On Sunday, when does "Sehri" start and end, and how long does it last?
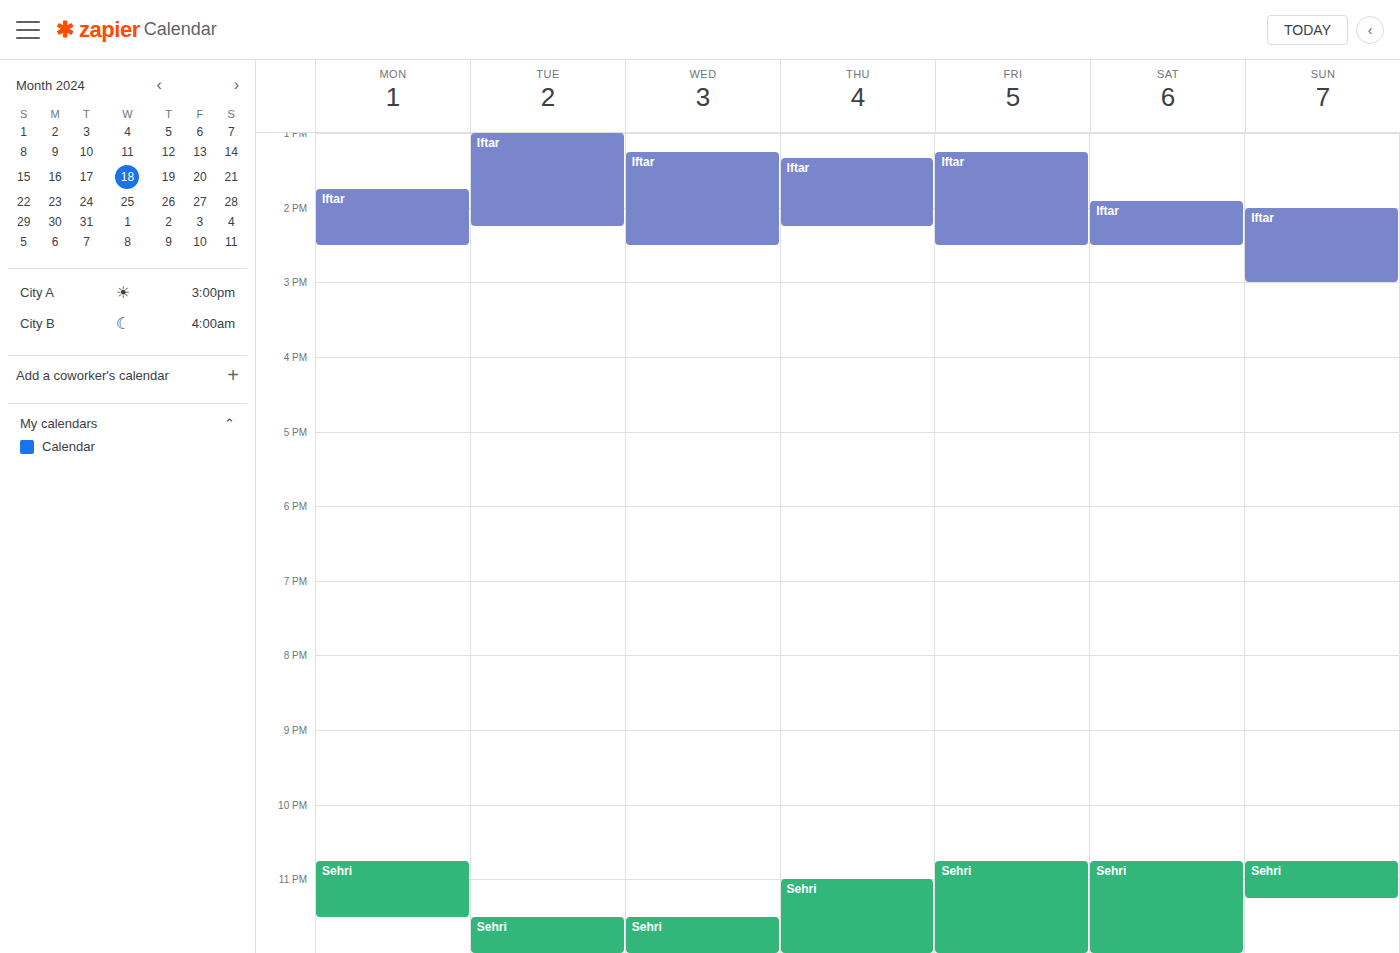
10:45 PM to 11:15 PM, 30 minutes